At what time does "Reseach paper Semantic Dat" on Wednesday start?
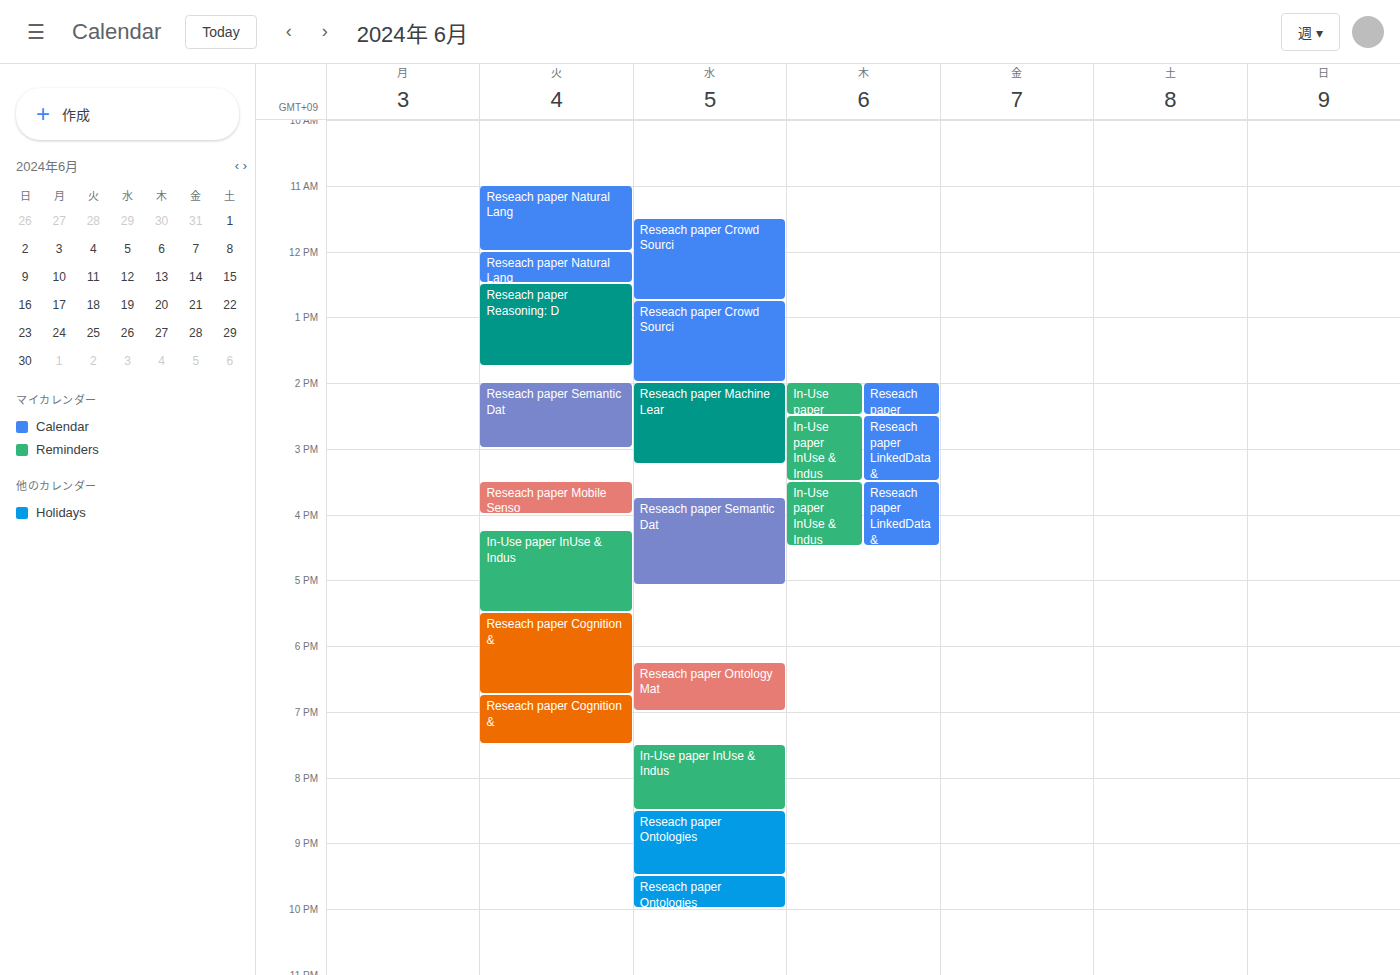
3:45 PM